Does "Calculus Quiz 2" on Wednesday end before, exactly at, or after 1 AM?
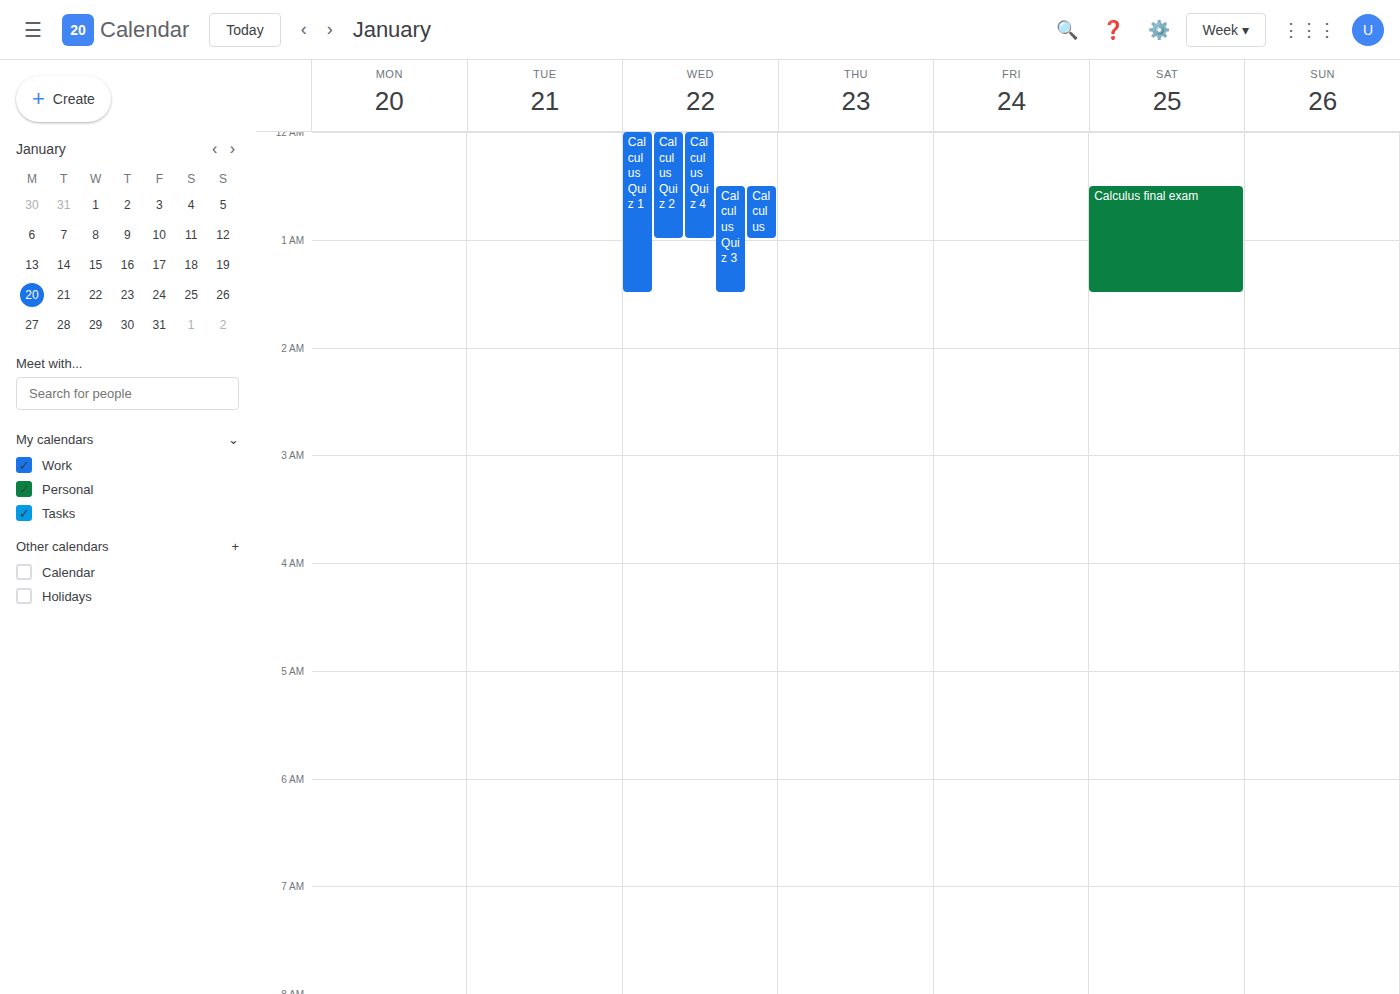
1:00 AM -- exactly at 1 AM, on the 1 AM line.